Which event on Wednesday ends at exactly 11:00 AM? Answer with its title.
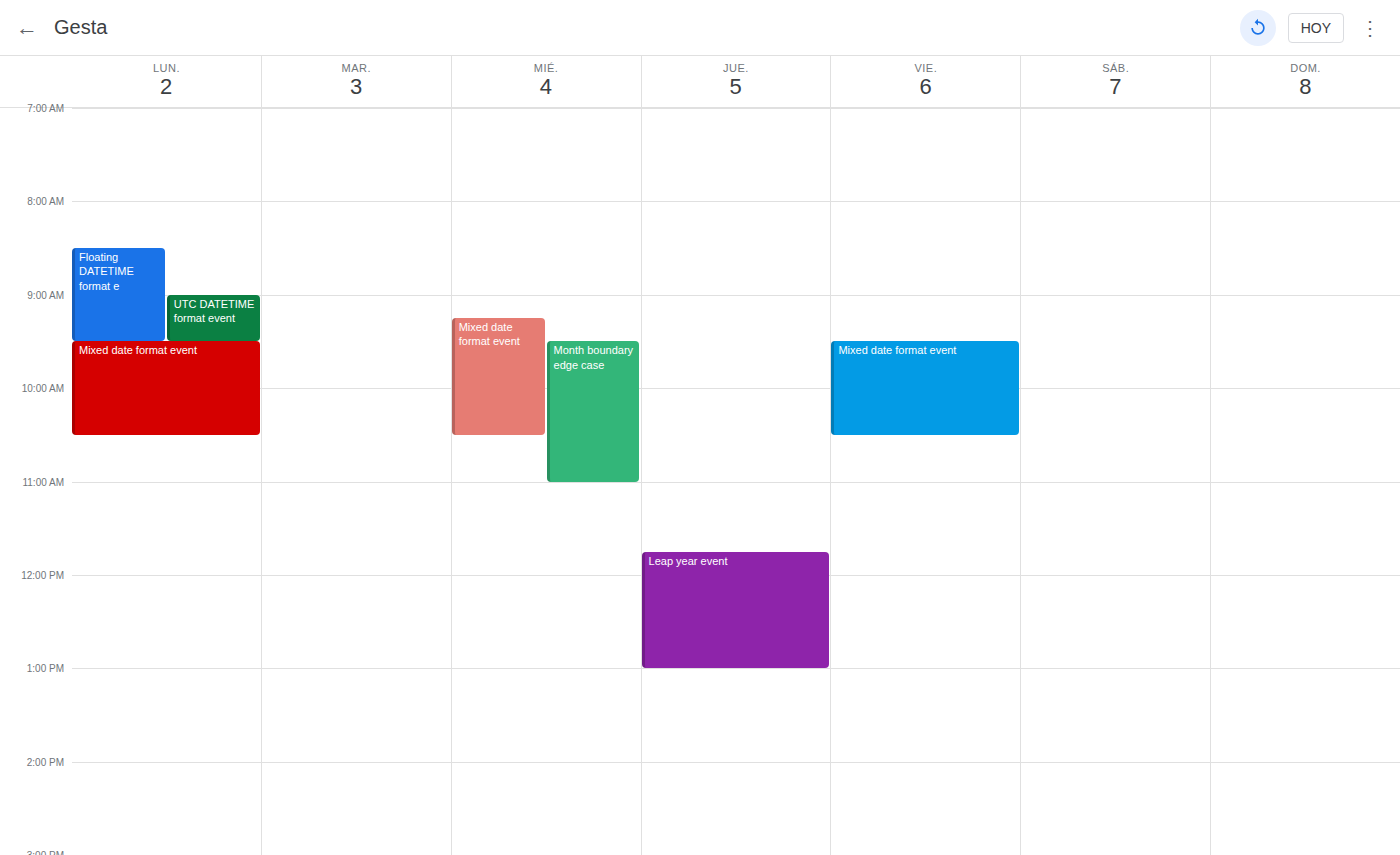
"Month boundary edge case"